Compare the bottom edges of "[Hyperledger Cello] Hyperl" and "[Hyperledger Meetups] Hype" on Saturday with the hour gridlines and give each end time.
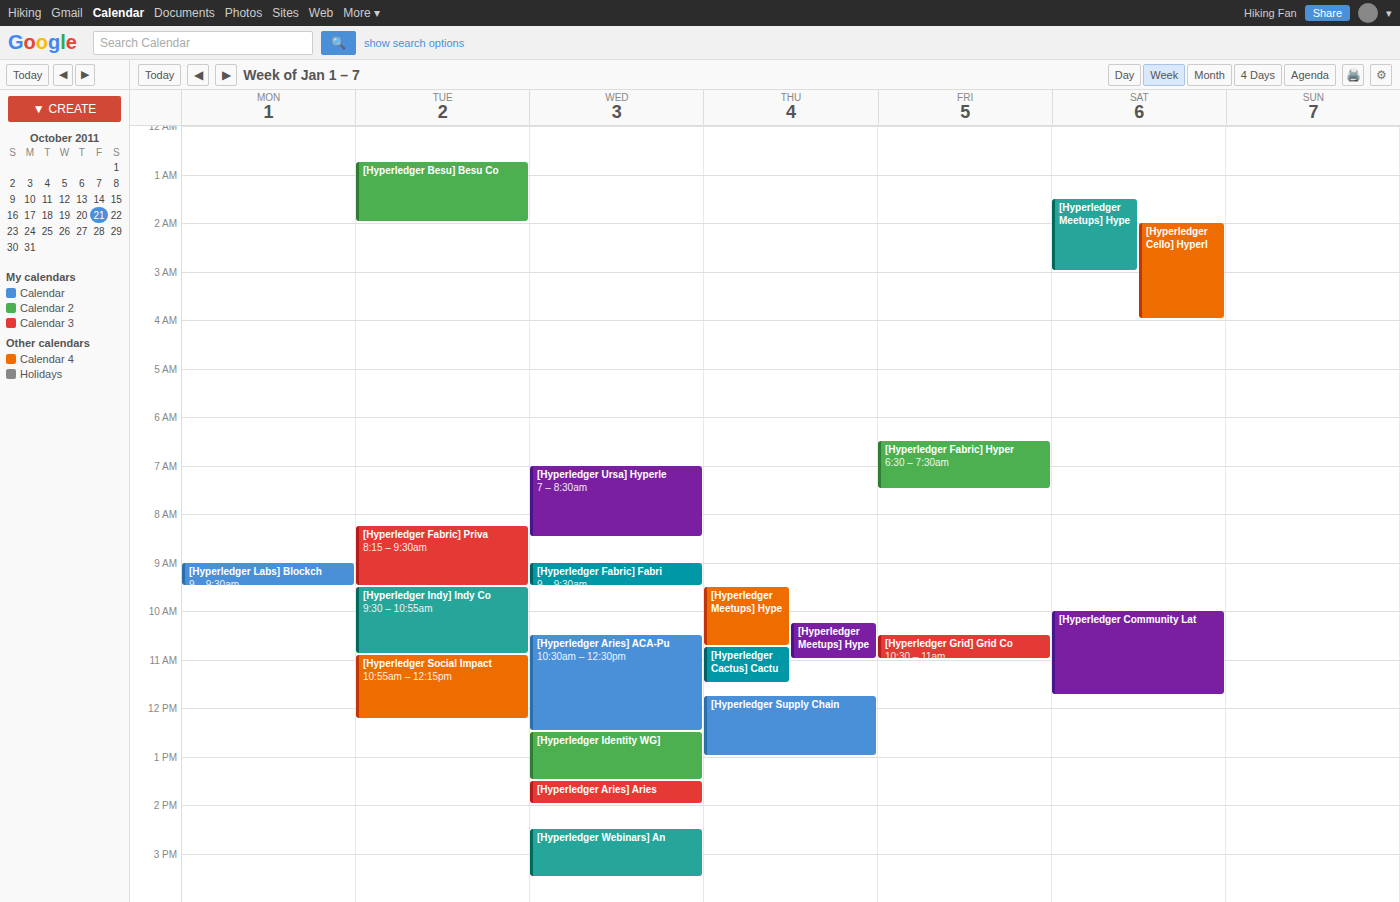
"[Hyperledger Cello] Hyperl": 4:00 AM, exactly on the 4 AM line. "[Hyperledger Meetups] Hype": 3:00 AM, exactly on the 3 AM line.